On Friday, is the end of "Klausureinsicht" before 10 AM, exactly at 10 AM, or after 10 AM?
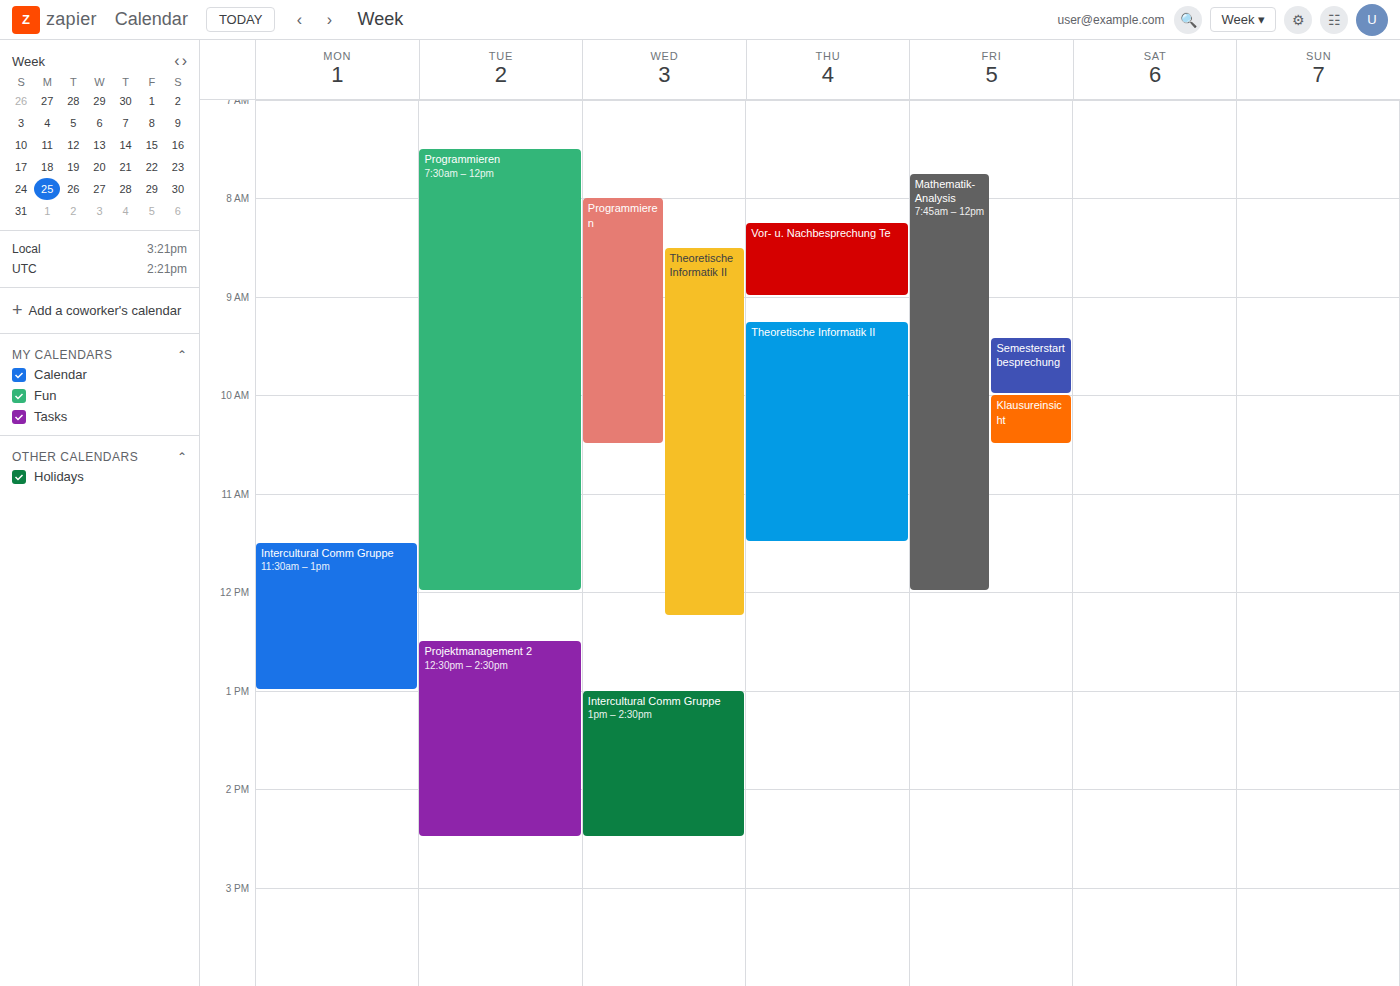
10:30 AM -- after 10 AM, 30 minutes below the 10 AM line.